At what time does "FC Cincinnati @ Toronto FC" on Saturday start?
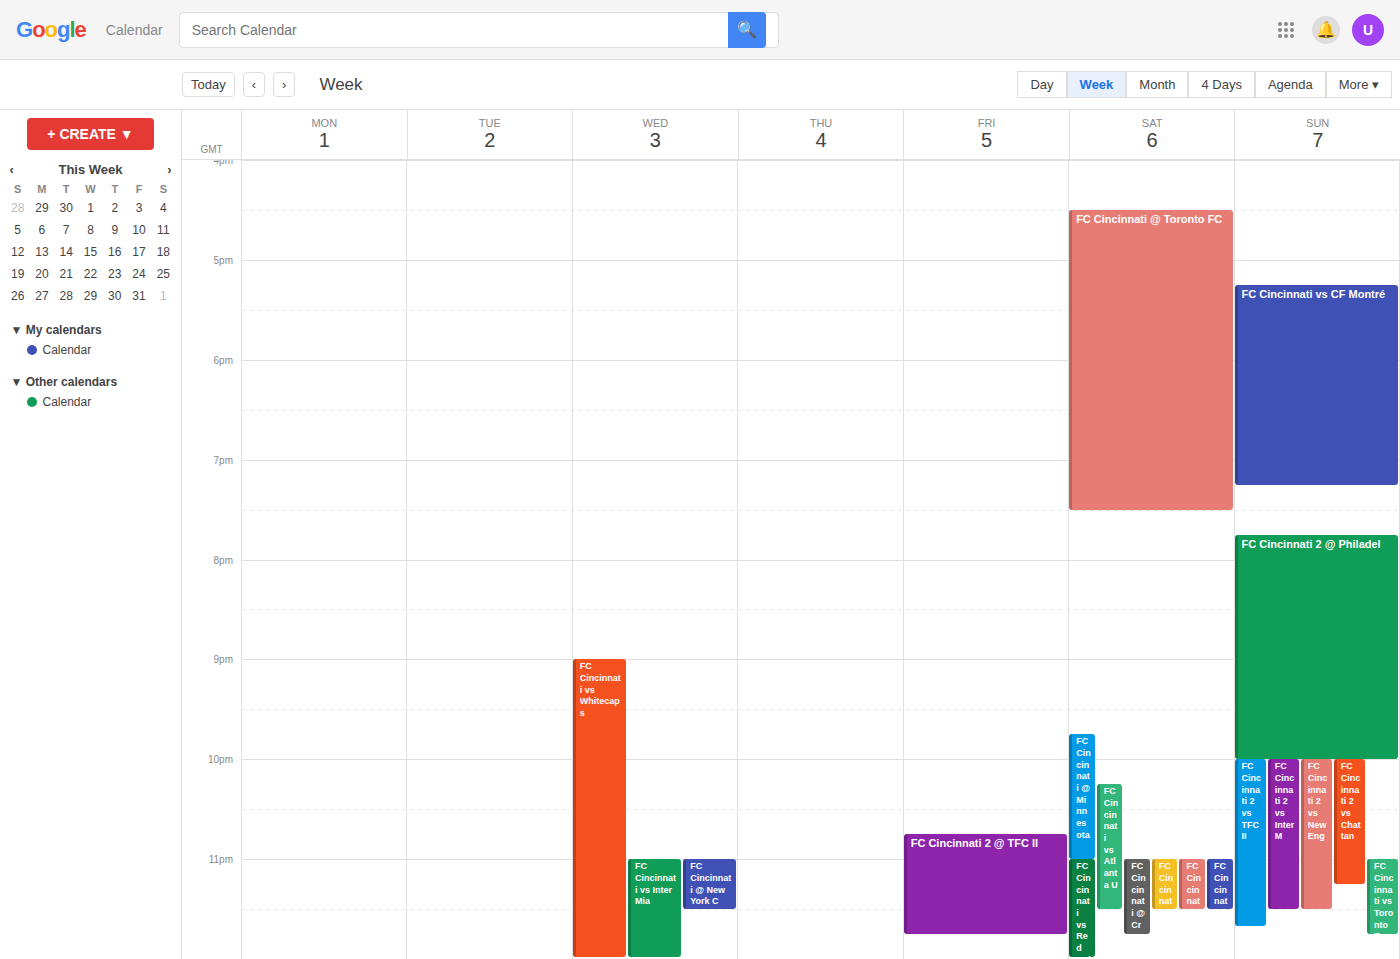
4:30 PM